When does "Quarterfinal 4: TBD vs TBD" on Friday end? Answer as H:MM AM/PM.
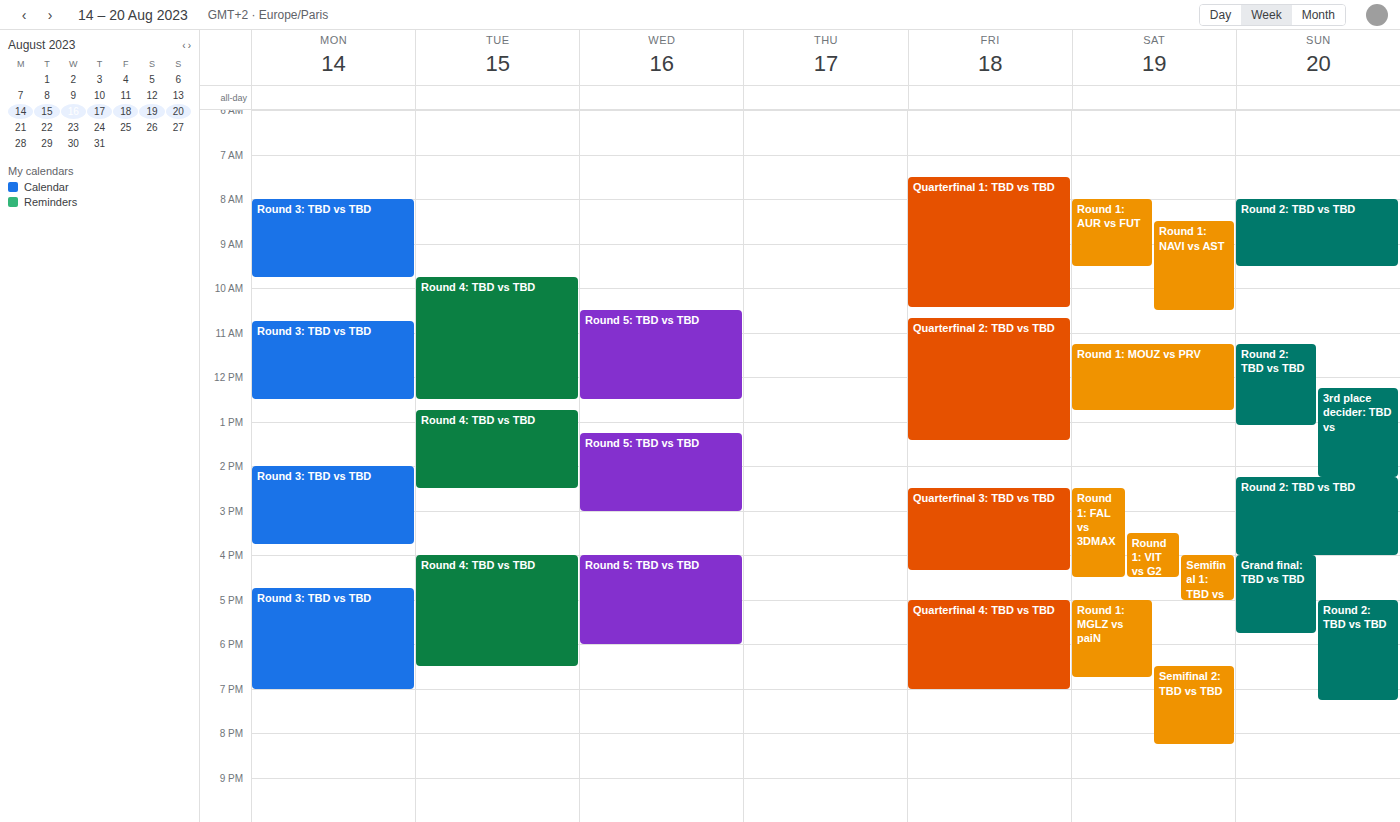
7:00 PM